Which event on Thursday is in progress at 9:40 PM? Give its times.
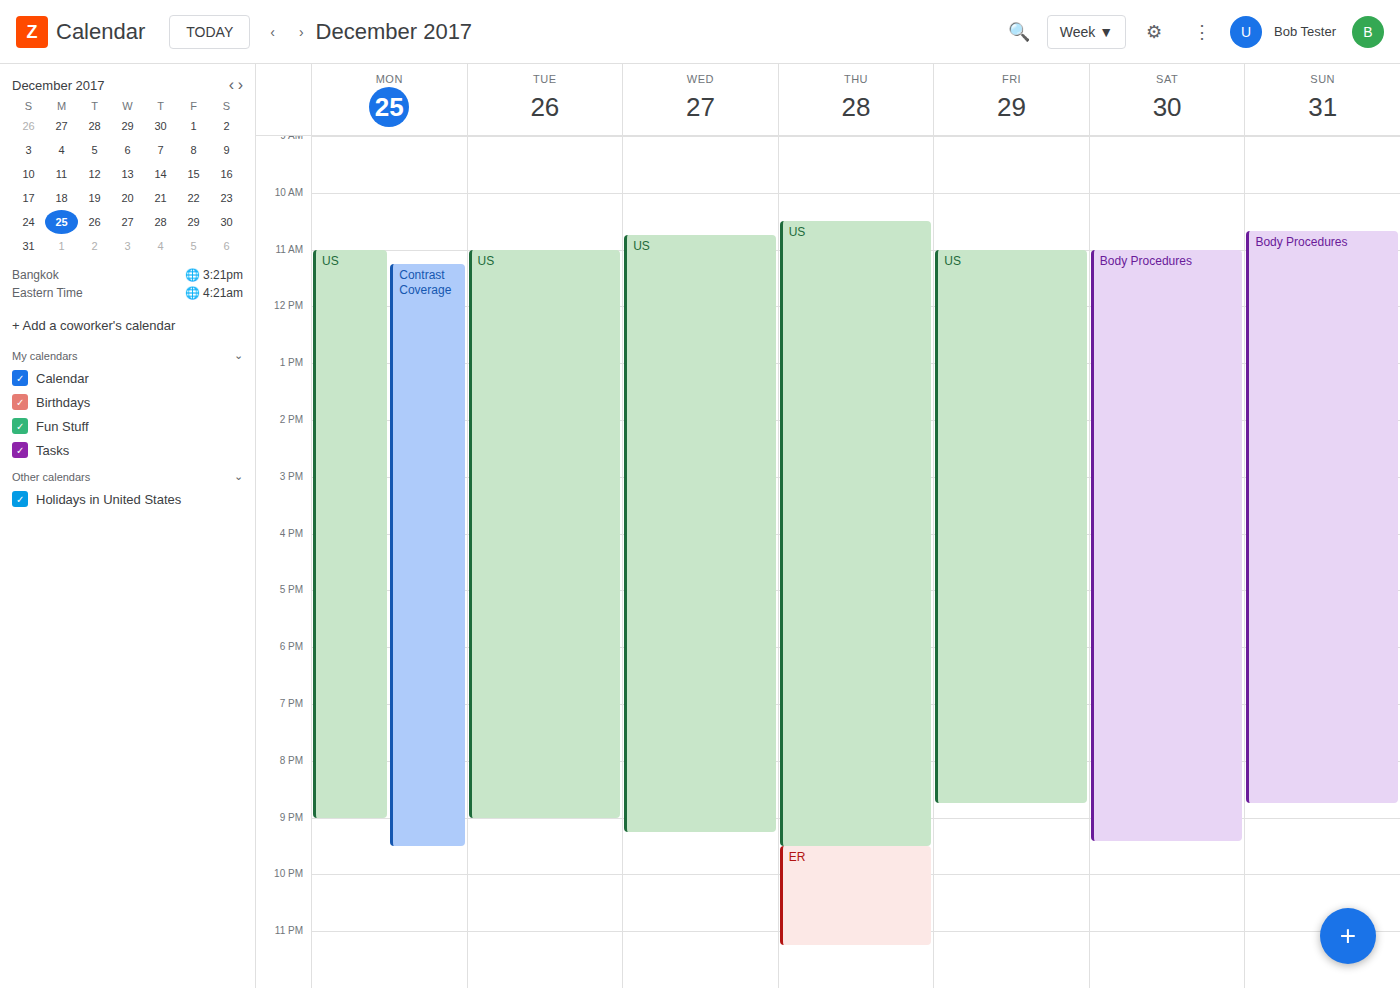
"ER", 9:30 PM to 11:15 PM